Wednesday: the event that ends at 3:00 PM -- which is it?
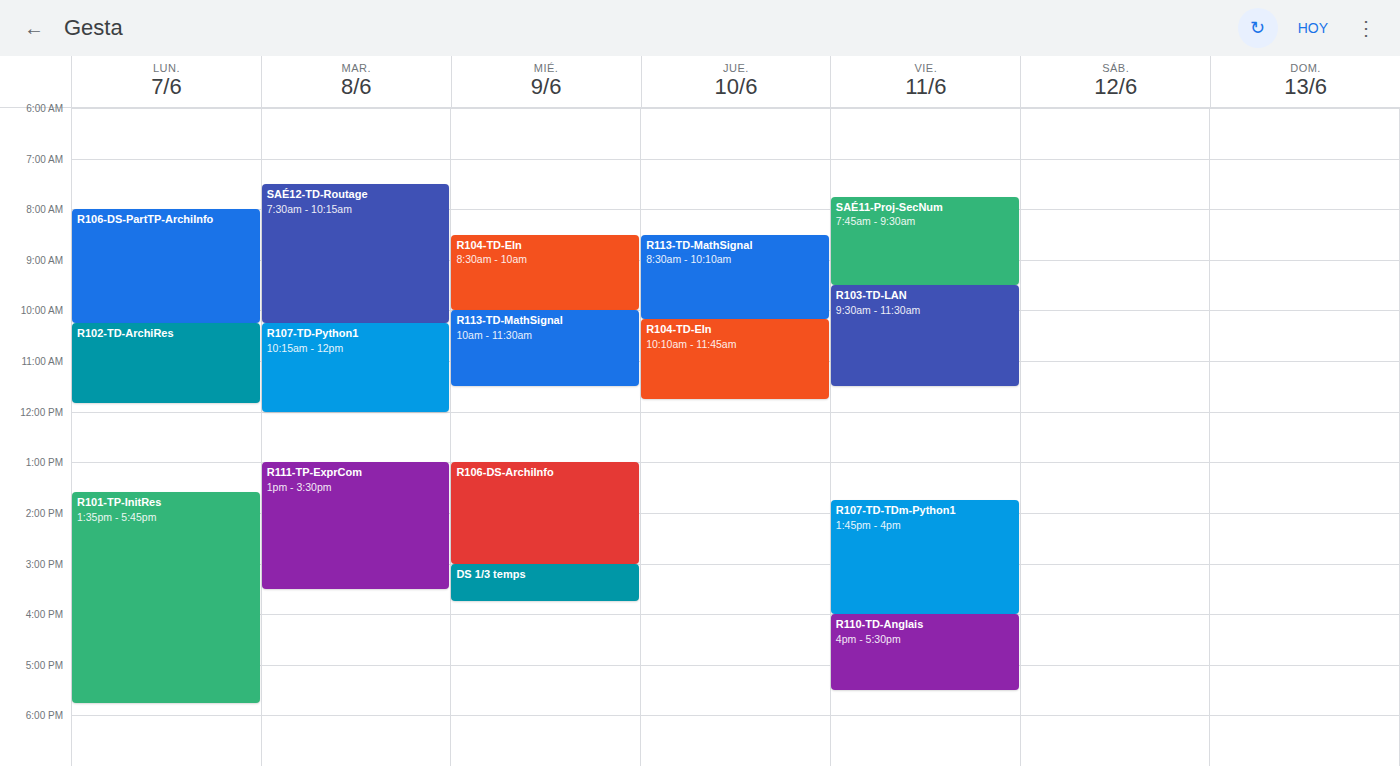
"R106-DS-ArchiInfo"